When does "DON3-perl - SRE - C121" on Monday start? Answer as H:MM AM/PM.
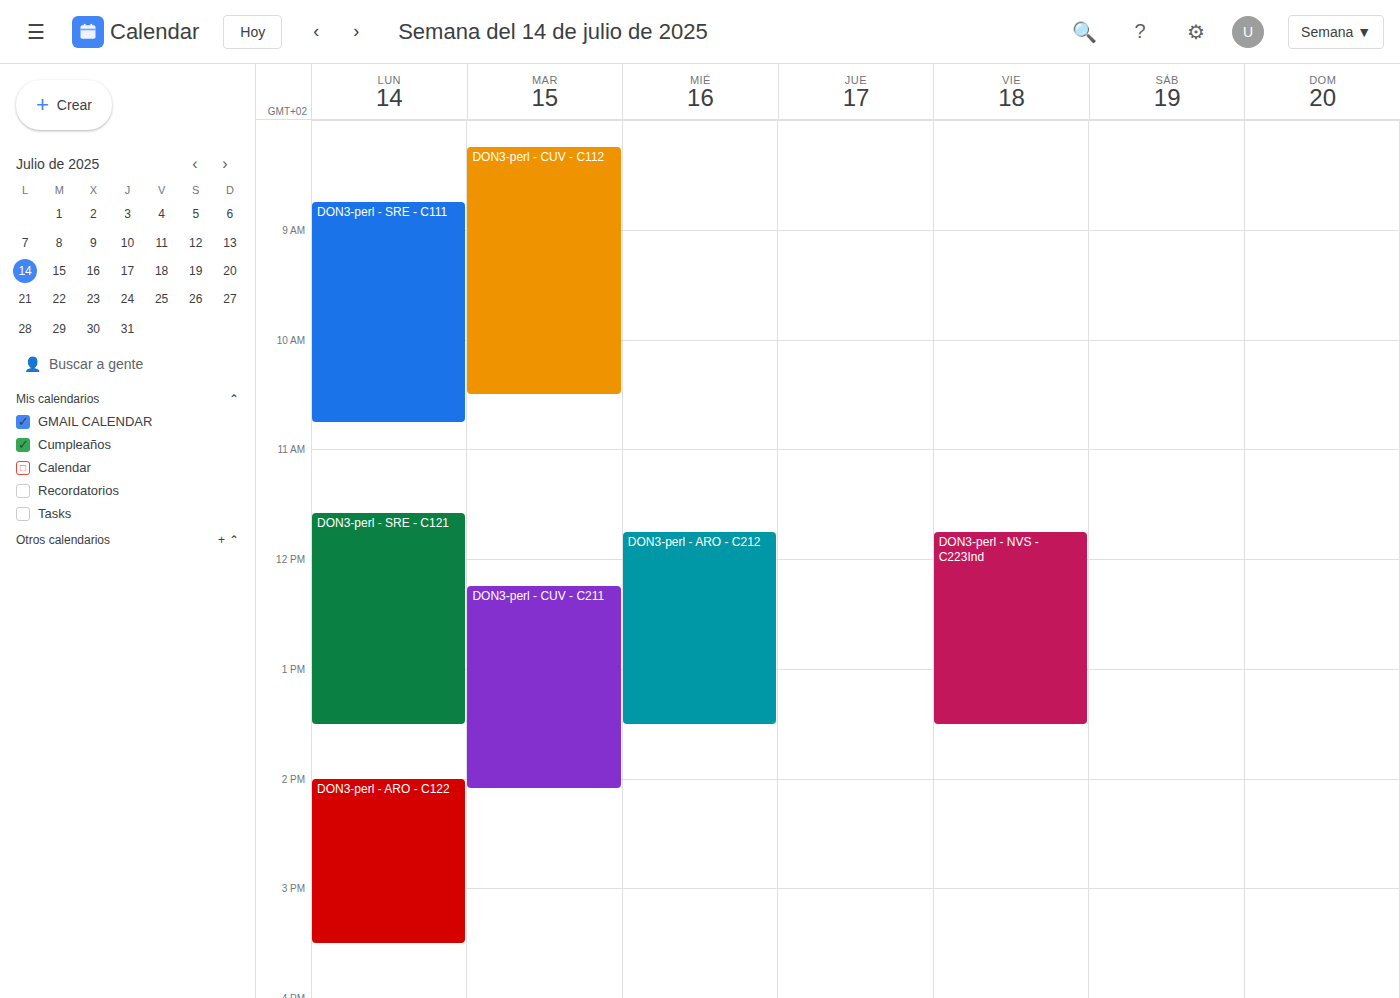
11:35 AM